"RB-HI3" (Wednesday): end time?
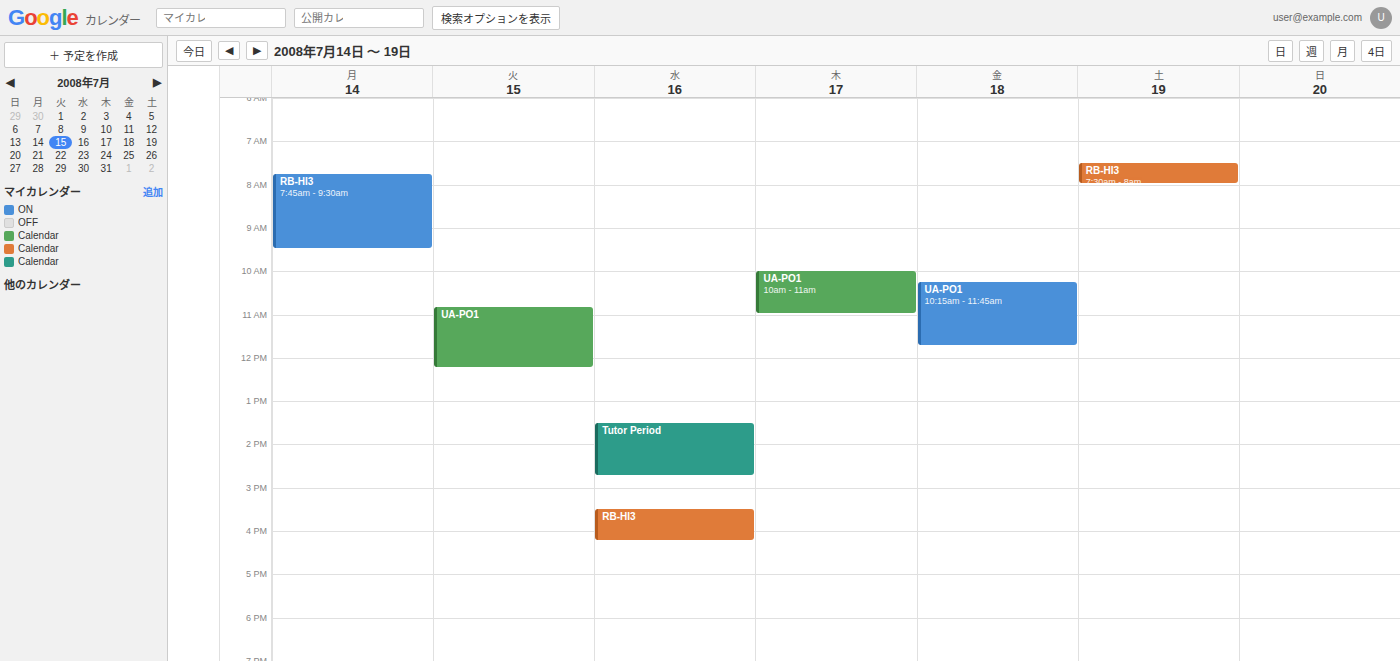
4:15 PM